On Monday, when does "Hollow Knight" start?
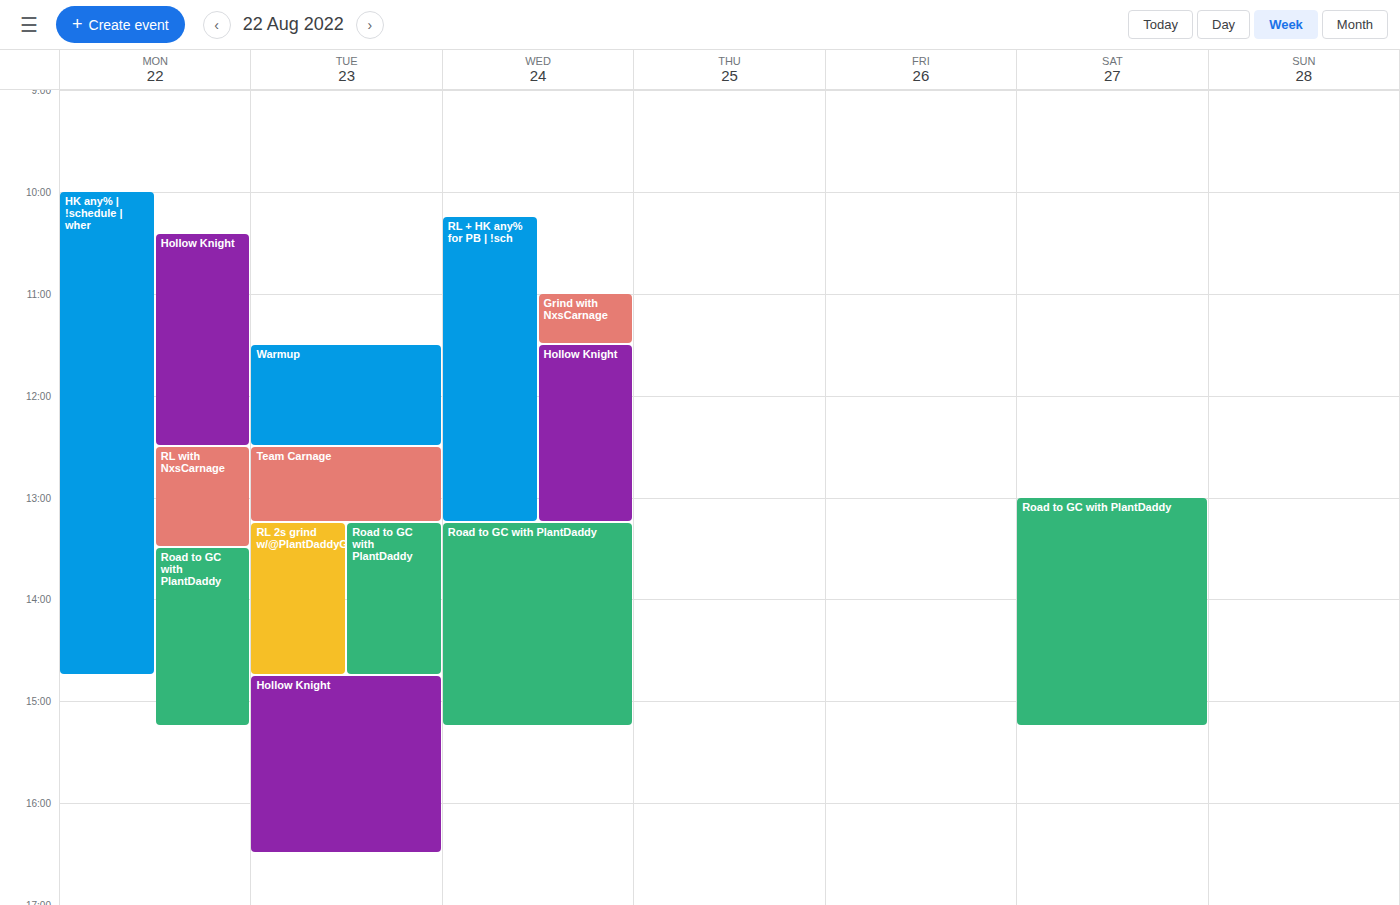
10:25 AM